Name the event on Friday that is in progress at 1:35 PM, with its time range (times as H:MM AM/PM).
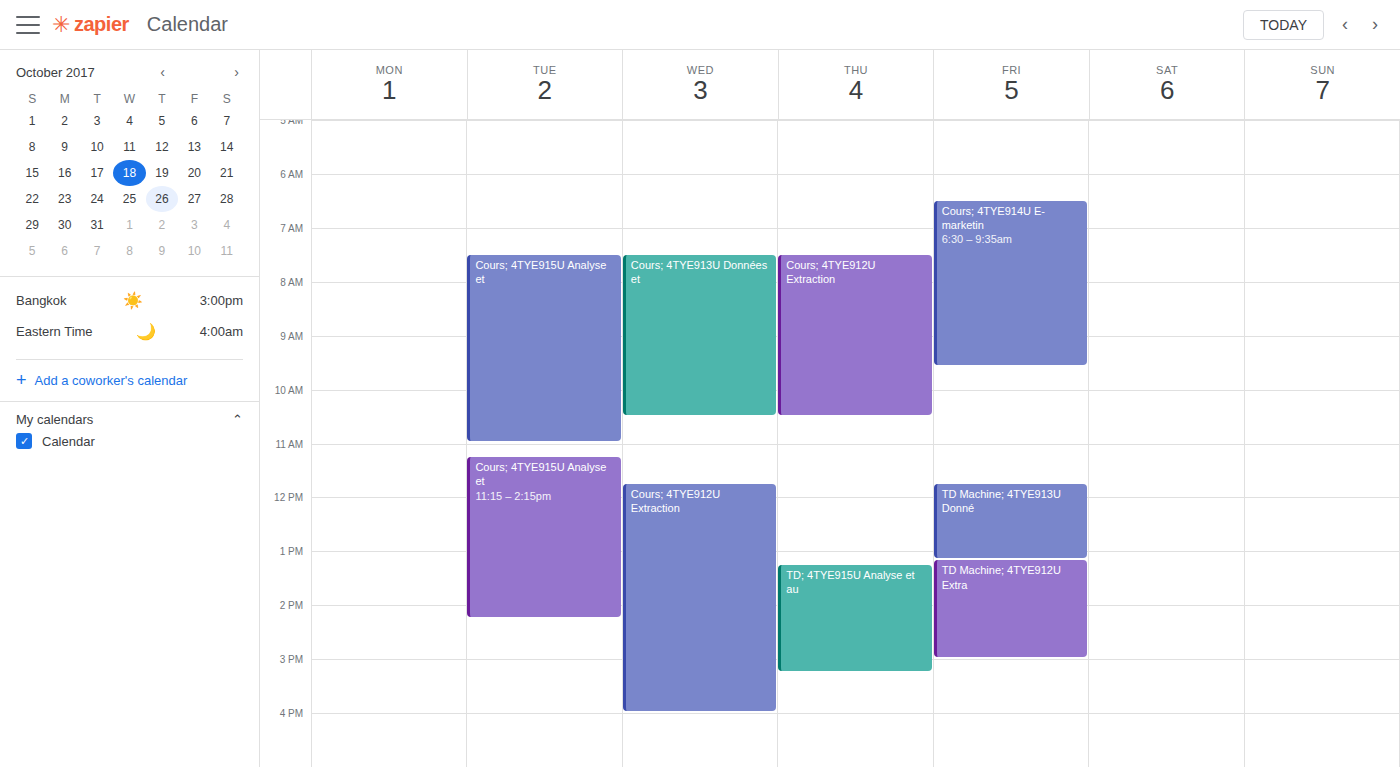
"TD Machine; 4TYE912U Extra", 1:10 PM to 3:00 PM